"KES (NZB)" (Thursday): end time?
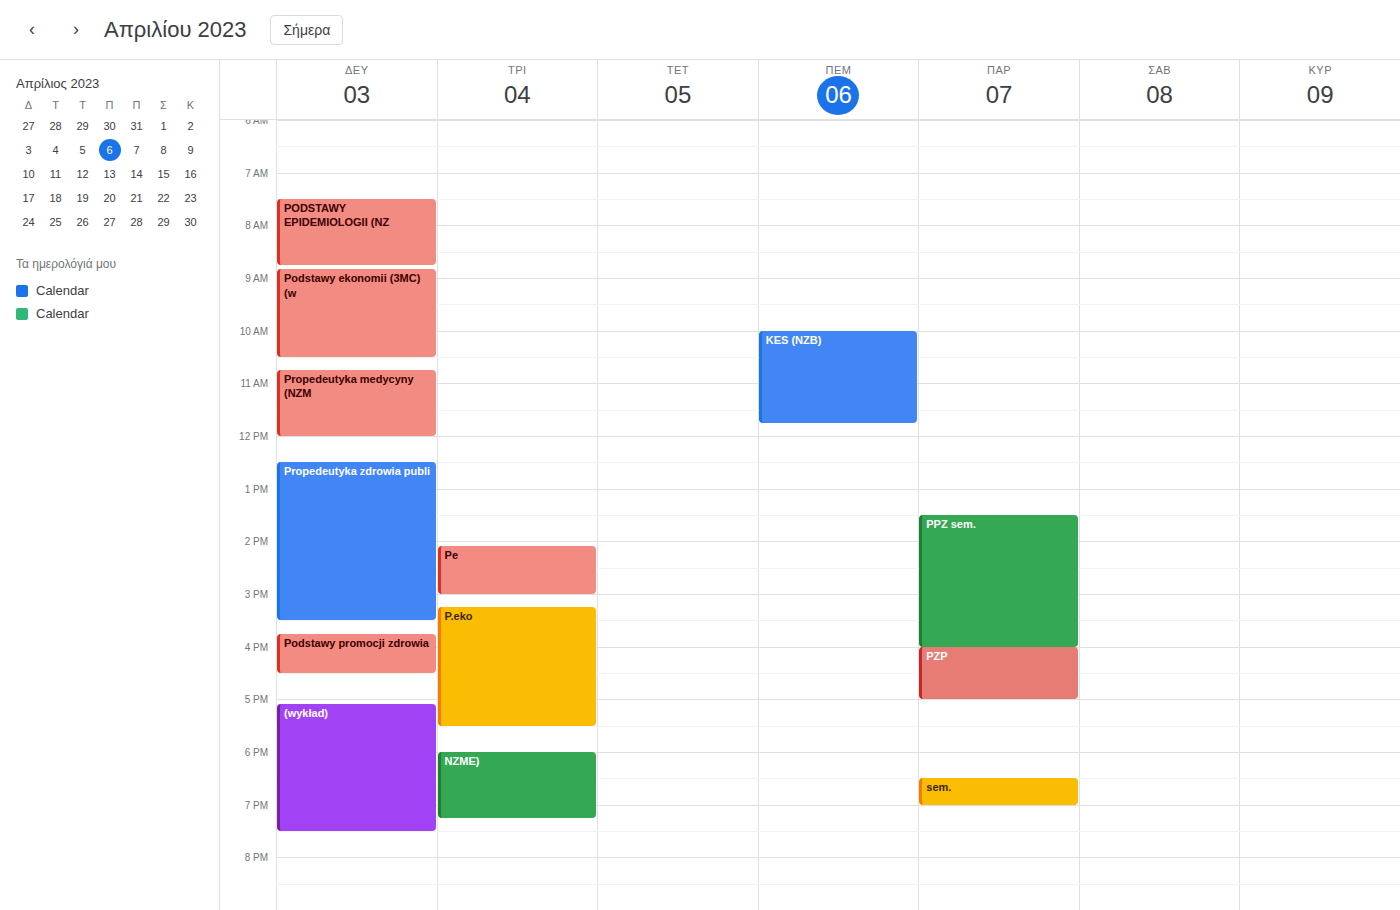
11:45 AM